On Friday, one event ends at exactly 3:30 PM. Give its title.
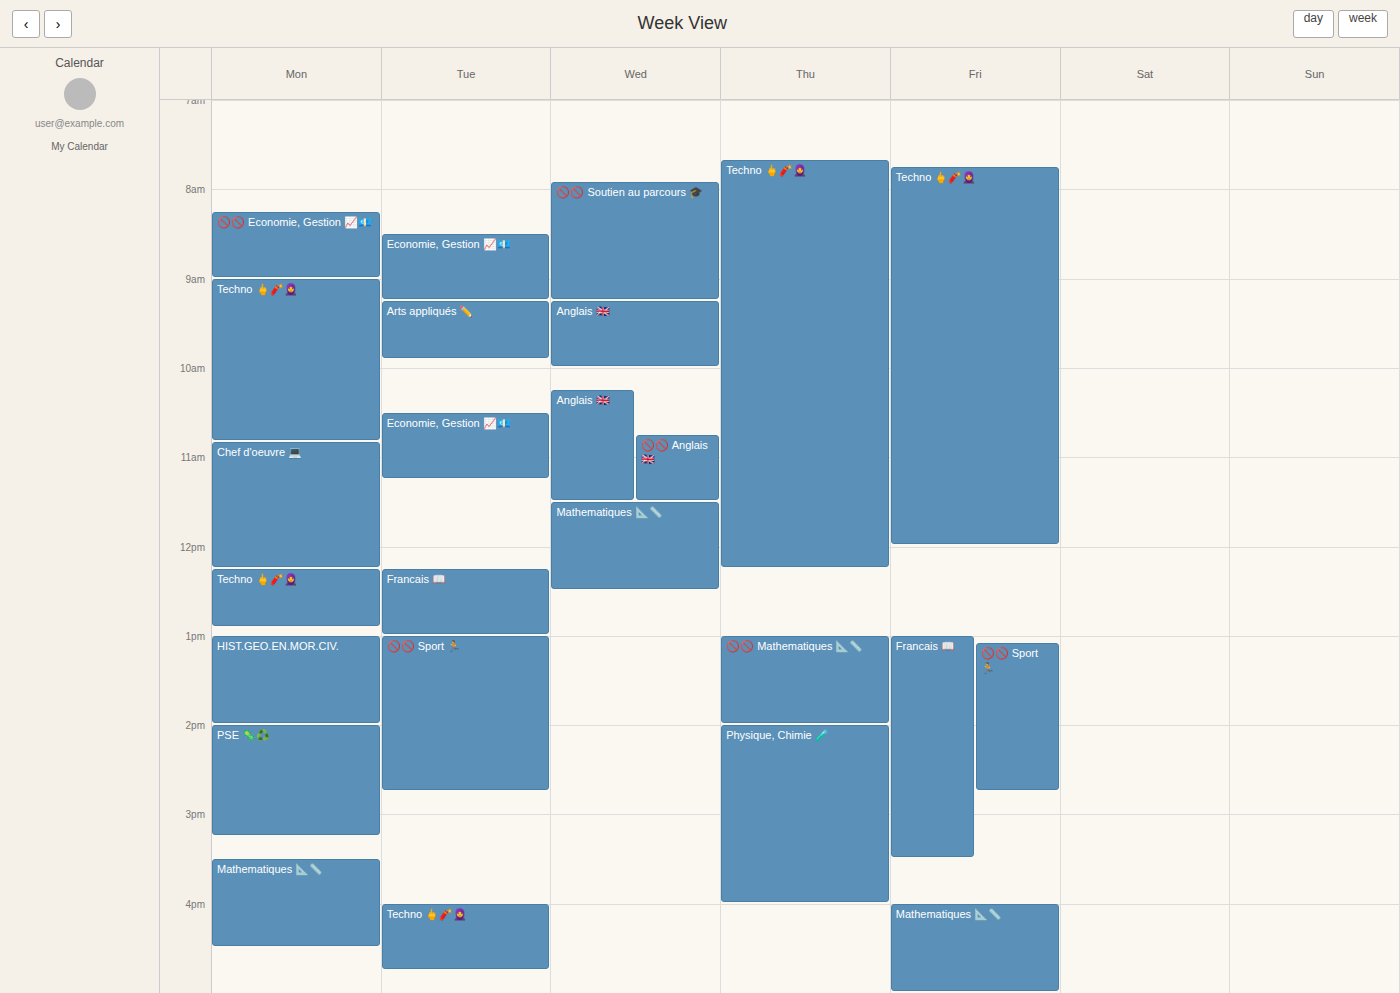
"Francais 📖"